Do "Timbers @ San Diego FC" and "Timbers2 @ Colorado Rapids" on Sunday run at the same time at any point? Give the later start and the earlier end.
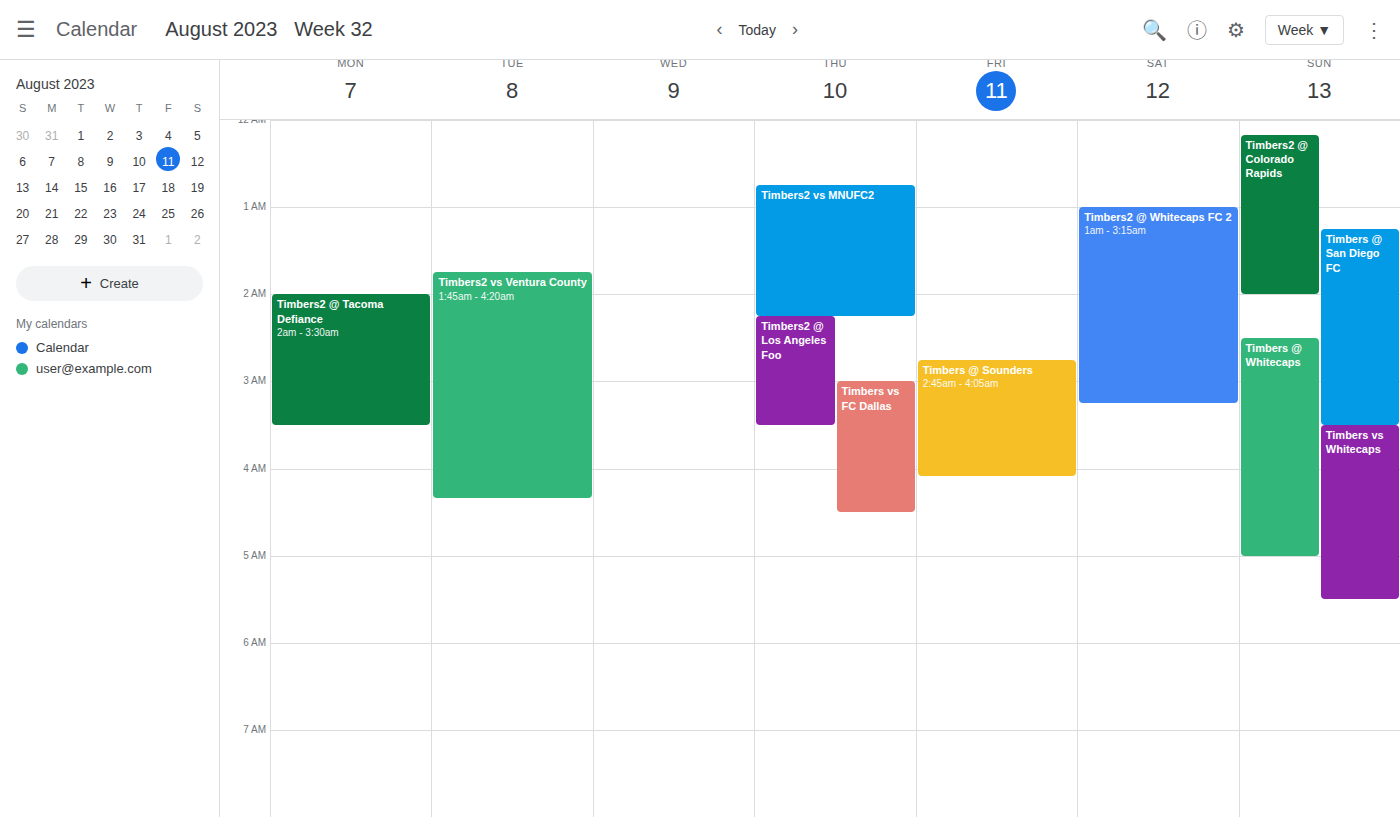
"Timbers @ San Diego FC" starts at 01:15, before "Timbers2 @ Colorado Rapids" ends at 02:00 -- they overlap.